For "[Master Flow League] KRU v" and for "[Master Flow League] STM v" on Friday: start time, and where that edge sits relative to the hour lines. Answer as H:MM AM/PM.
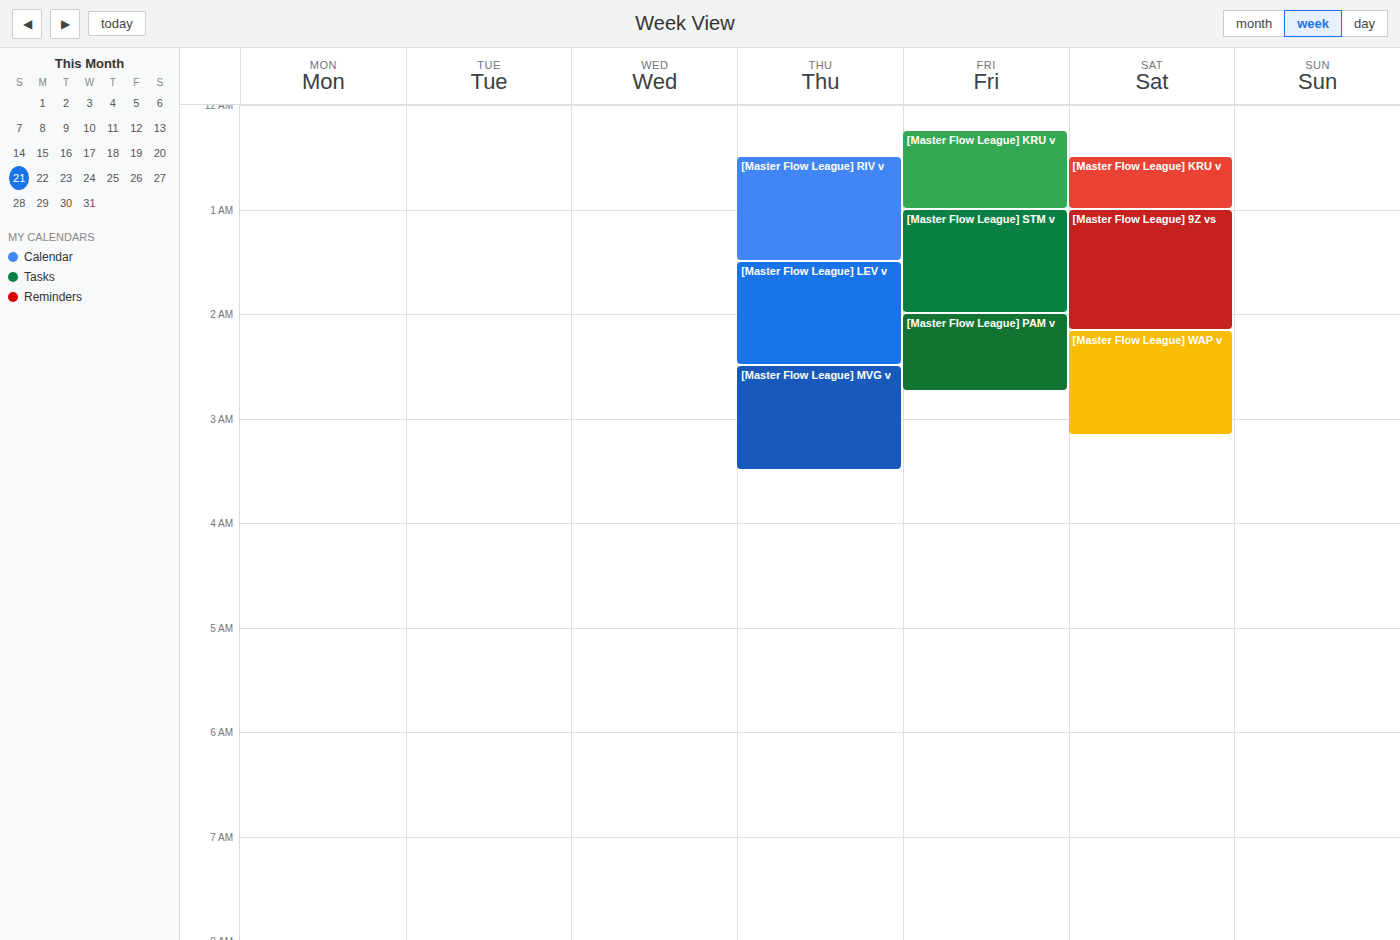
"[Master Flow League] KRU v": 12:15 AM, neither: a quarter of the way from the 12 AM line to the 1 AM line. "[Master Flow League] STM v": 1:00 AM, exactly on the 1 AM line.